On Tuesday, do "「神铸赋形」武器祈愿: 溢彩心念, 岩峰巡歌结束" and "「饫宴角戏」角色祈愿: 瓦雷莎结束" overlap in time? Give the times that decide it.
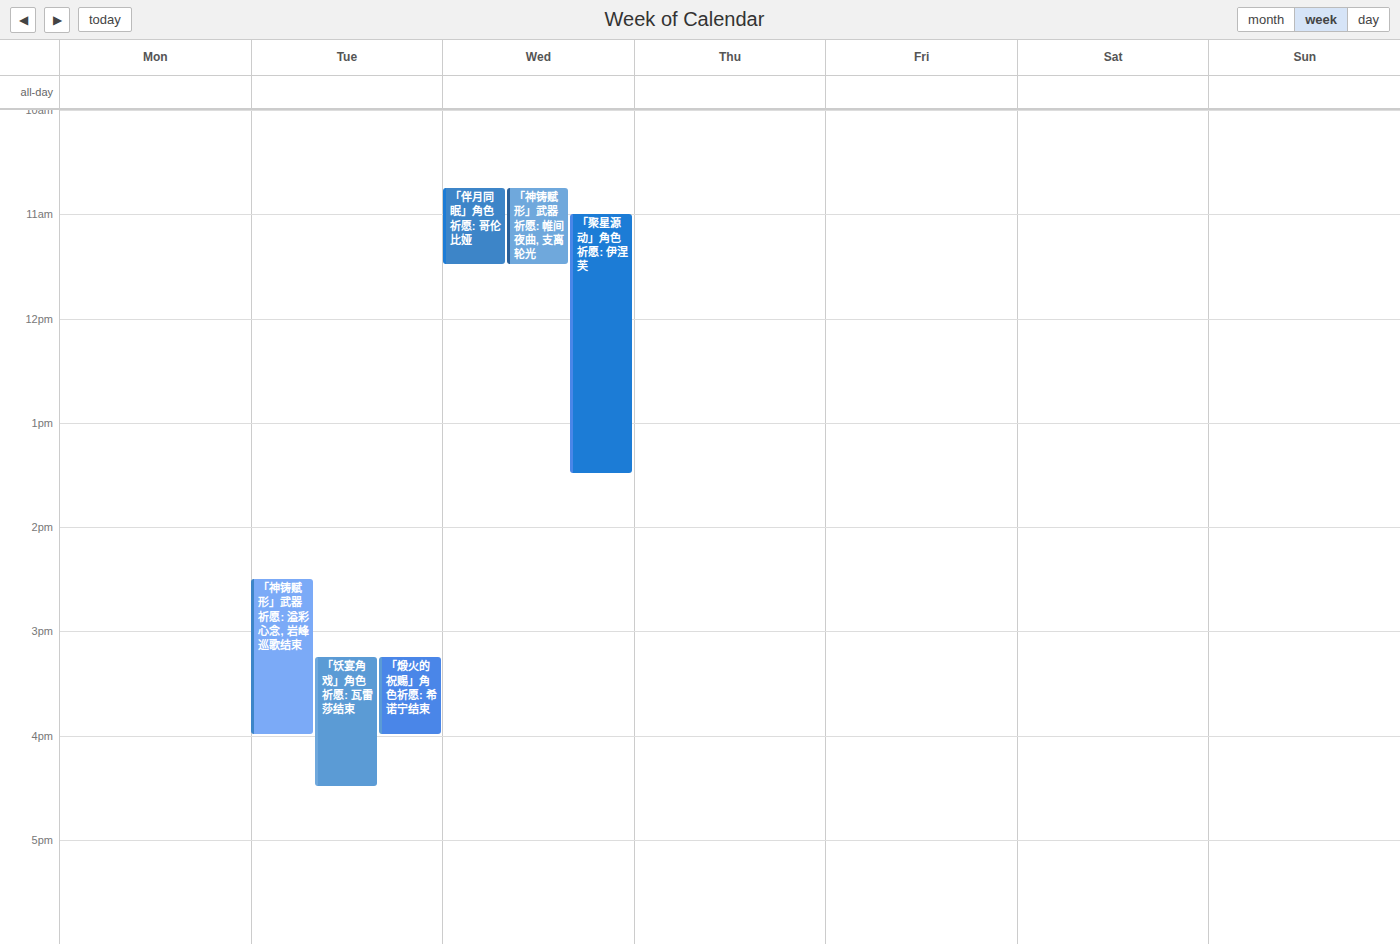
"「饫宴角戏」角色祈愿: 瓦雷莎结束" starts at 3:15 PM, before "「神铸赋形」武器祈愿: 溢彩心念, 岩峰巡歌结束" ends at 4:00 PM -- they overlap.